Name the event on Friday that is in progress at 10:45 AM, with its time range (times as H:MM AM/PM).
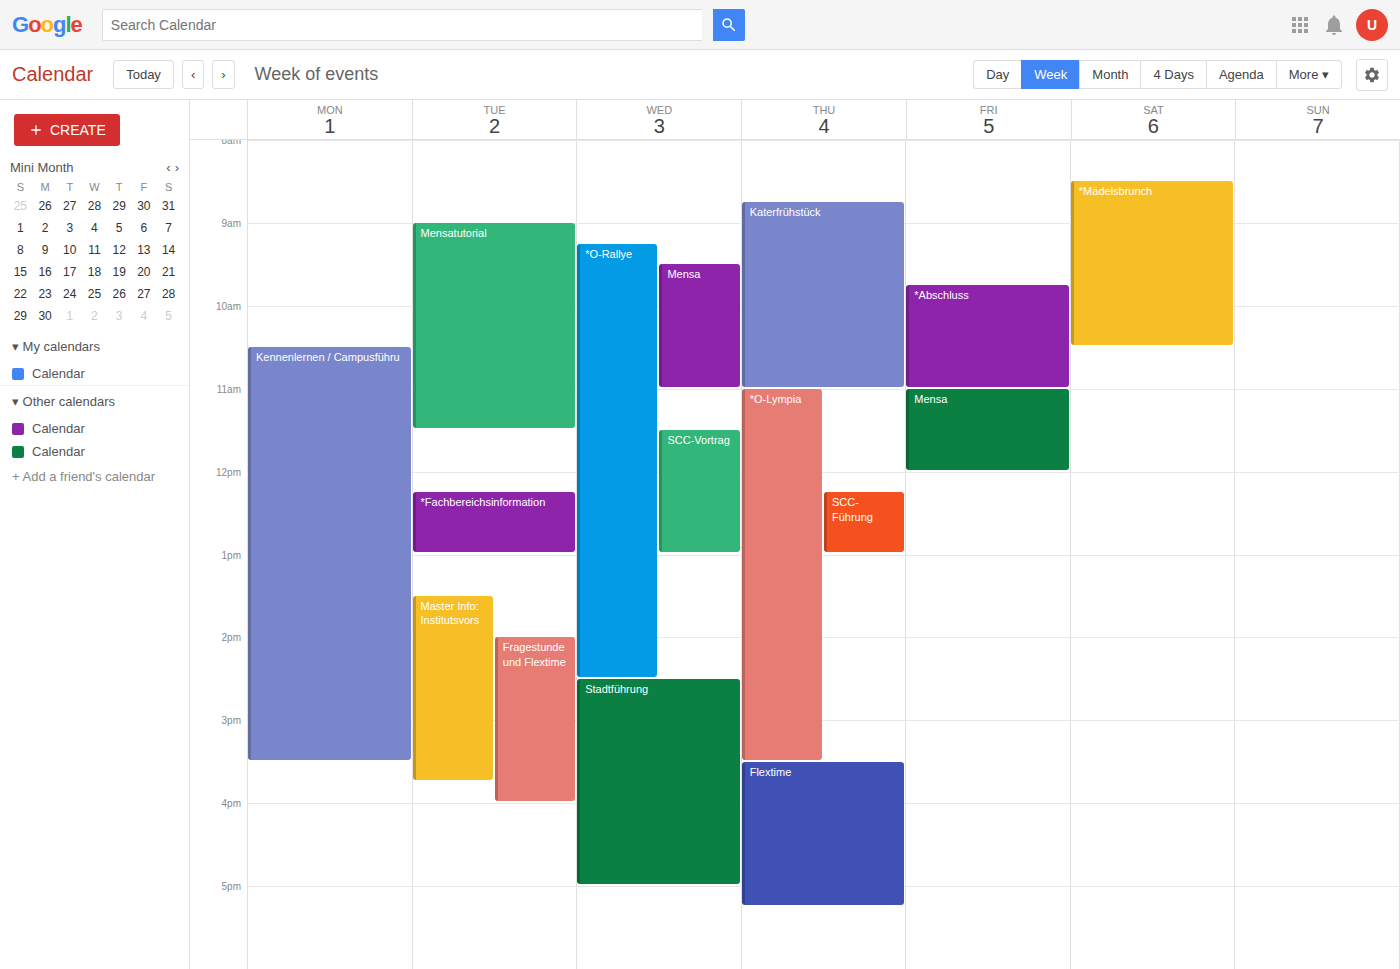
"*Abschluss", 9:45 AM to 11:00 AM